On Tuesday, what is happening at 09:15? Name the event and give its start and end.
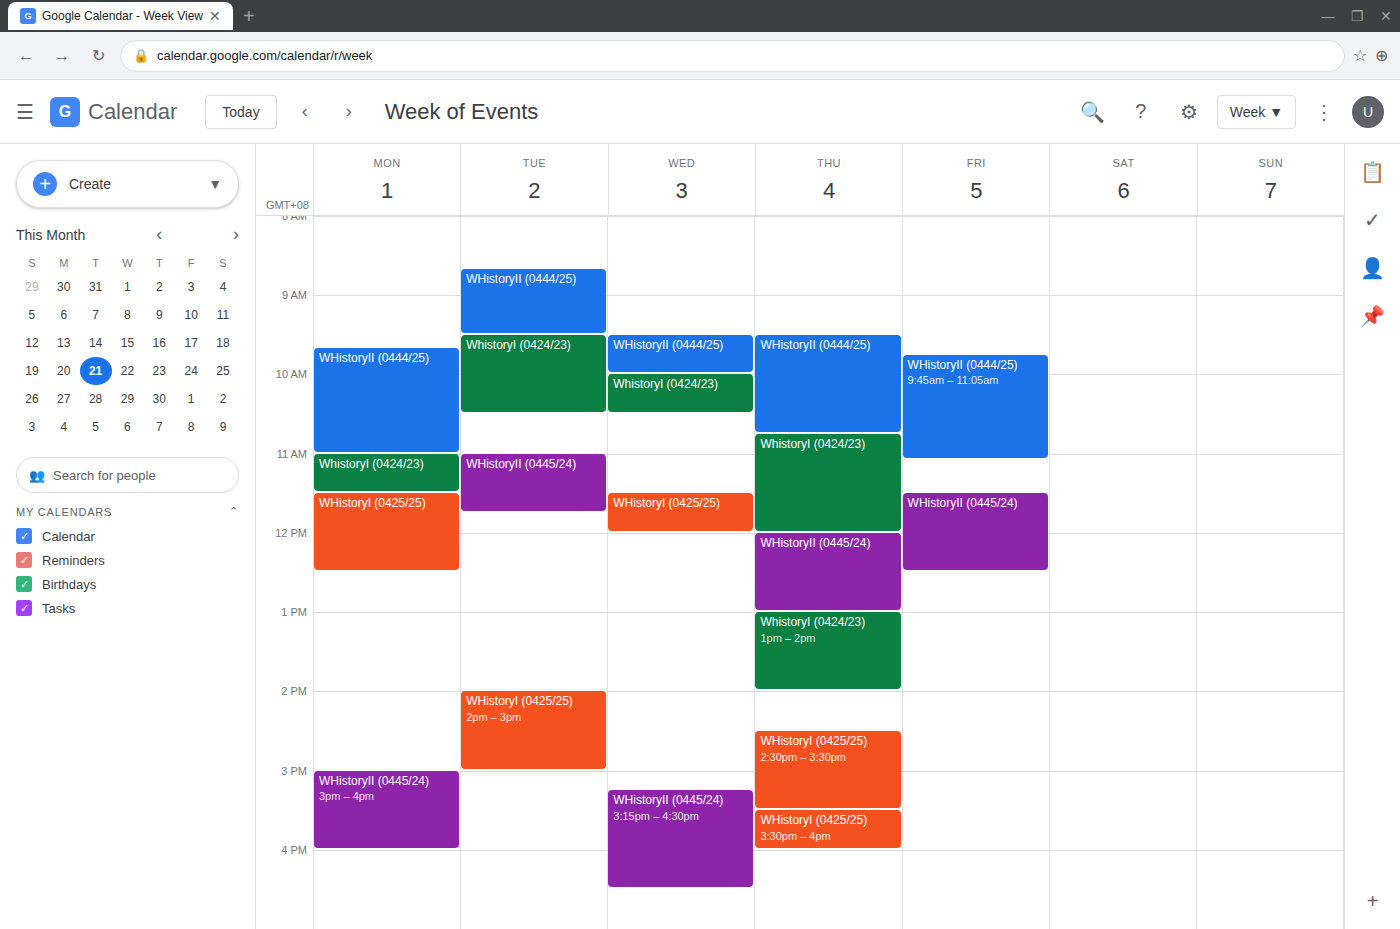
"WHistoryII (0444/25)", 08:40 to 09:30